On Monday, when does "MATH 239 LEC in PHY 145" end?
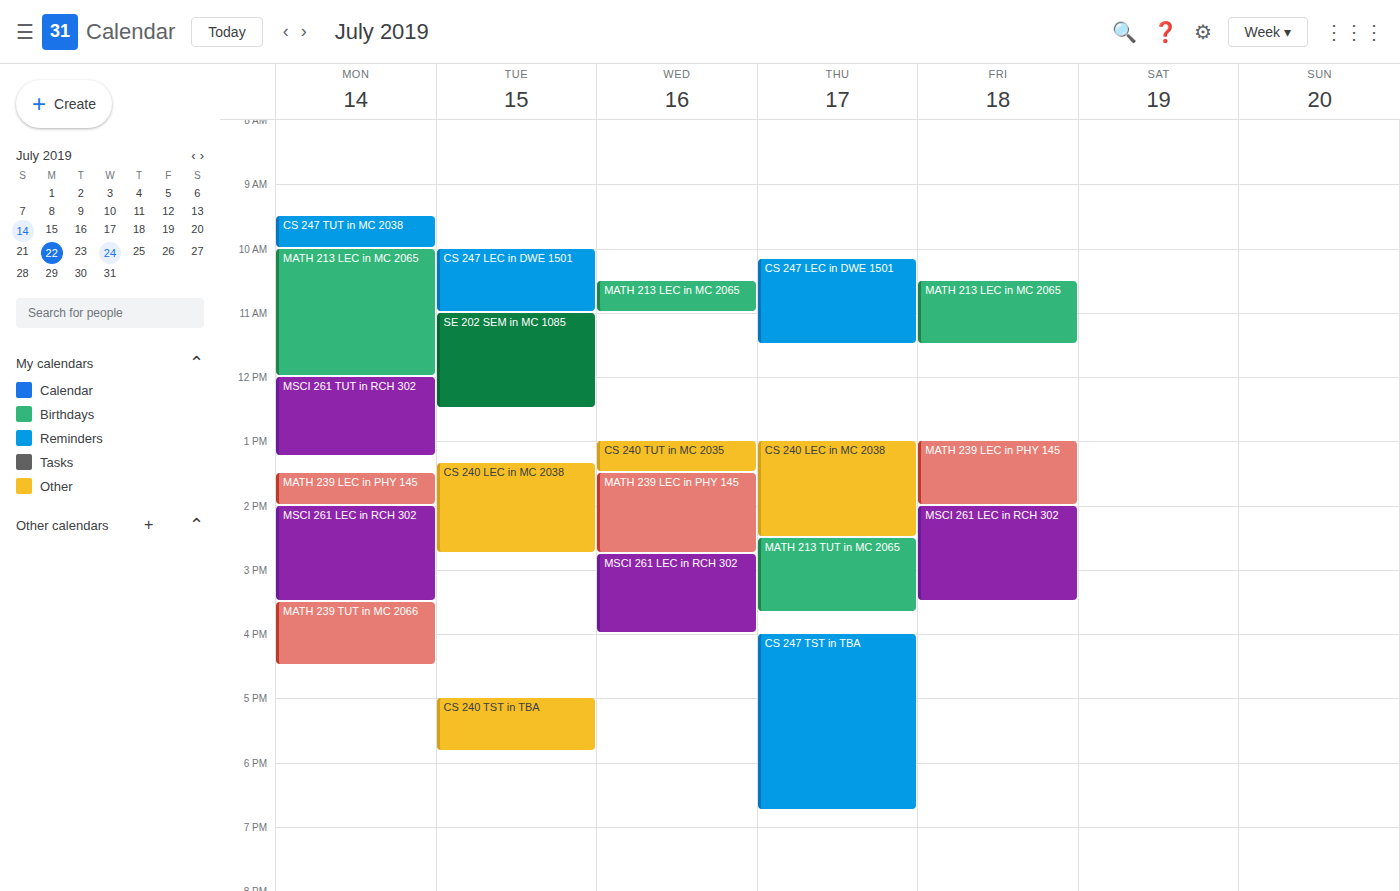
2:00 PM